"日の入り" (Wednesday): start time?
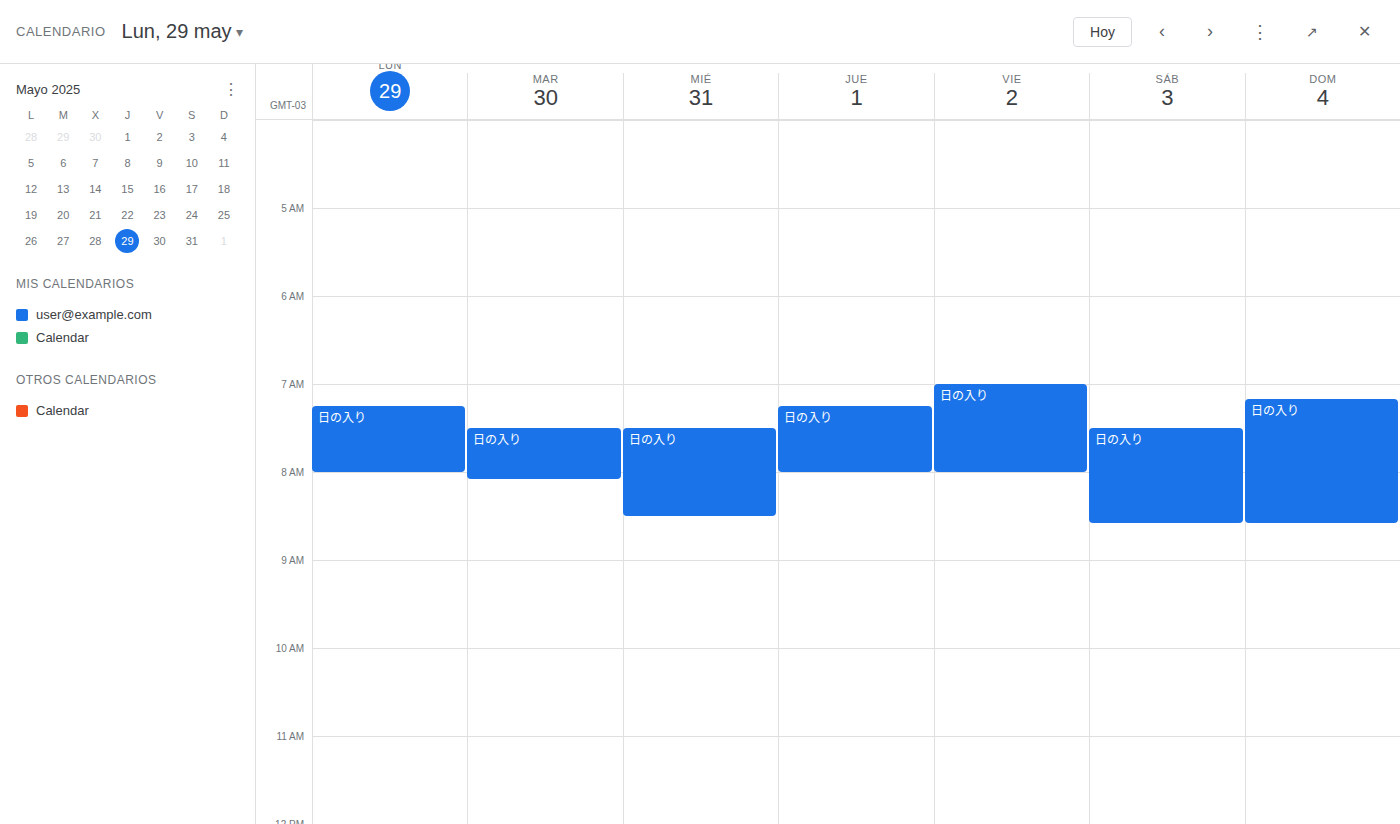
7:30 AM